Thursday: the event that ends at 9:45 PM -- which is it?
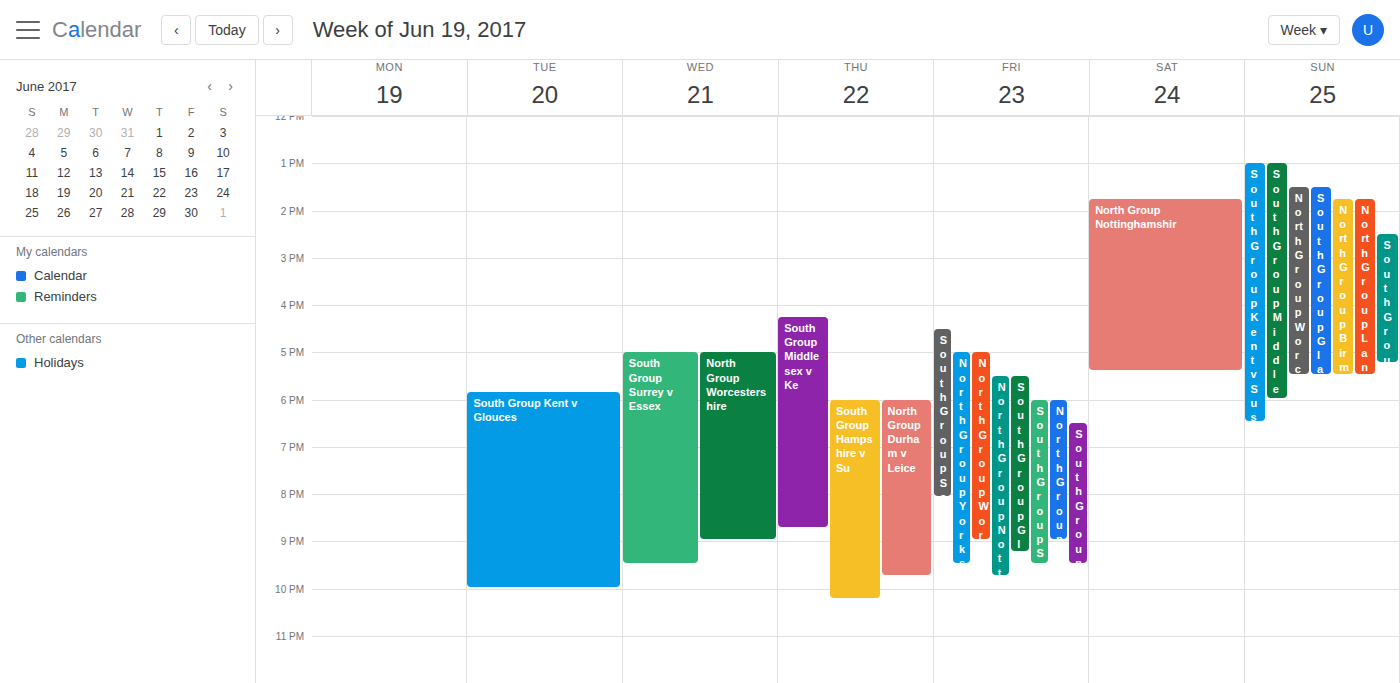
"North Group Durham v Leice"